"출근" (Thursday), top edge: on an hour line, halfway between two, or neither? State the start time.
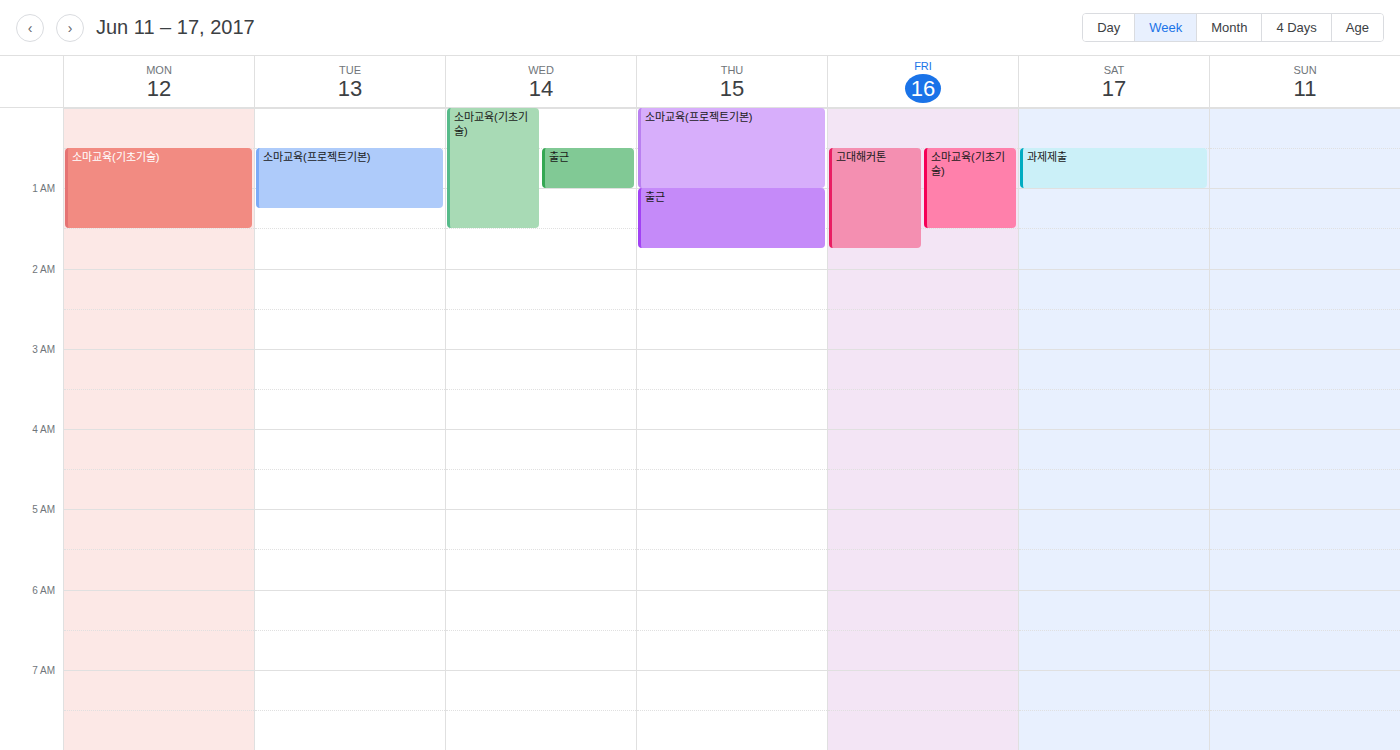
1:00 AM -- exactly on the 1 AM line.